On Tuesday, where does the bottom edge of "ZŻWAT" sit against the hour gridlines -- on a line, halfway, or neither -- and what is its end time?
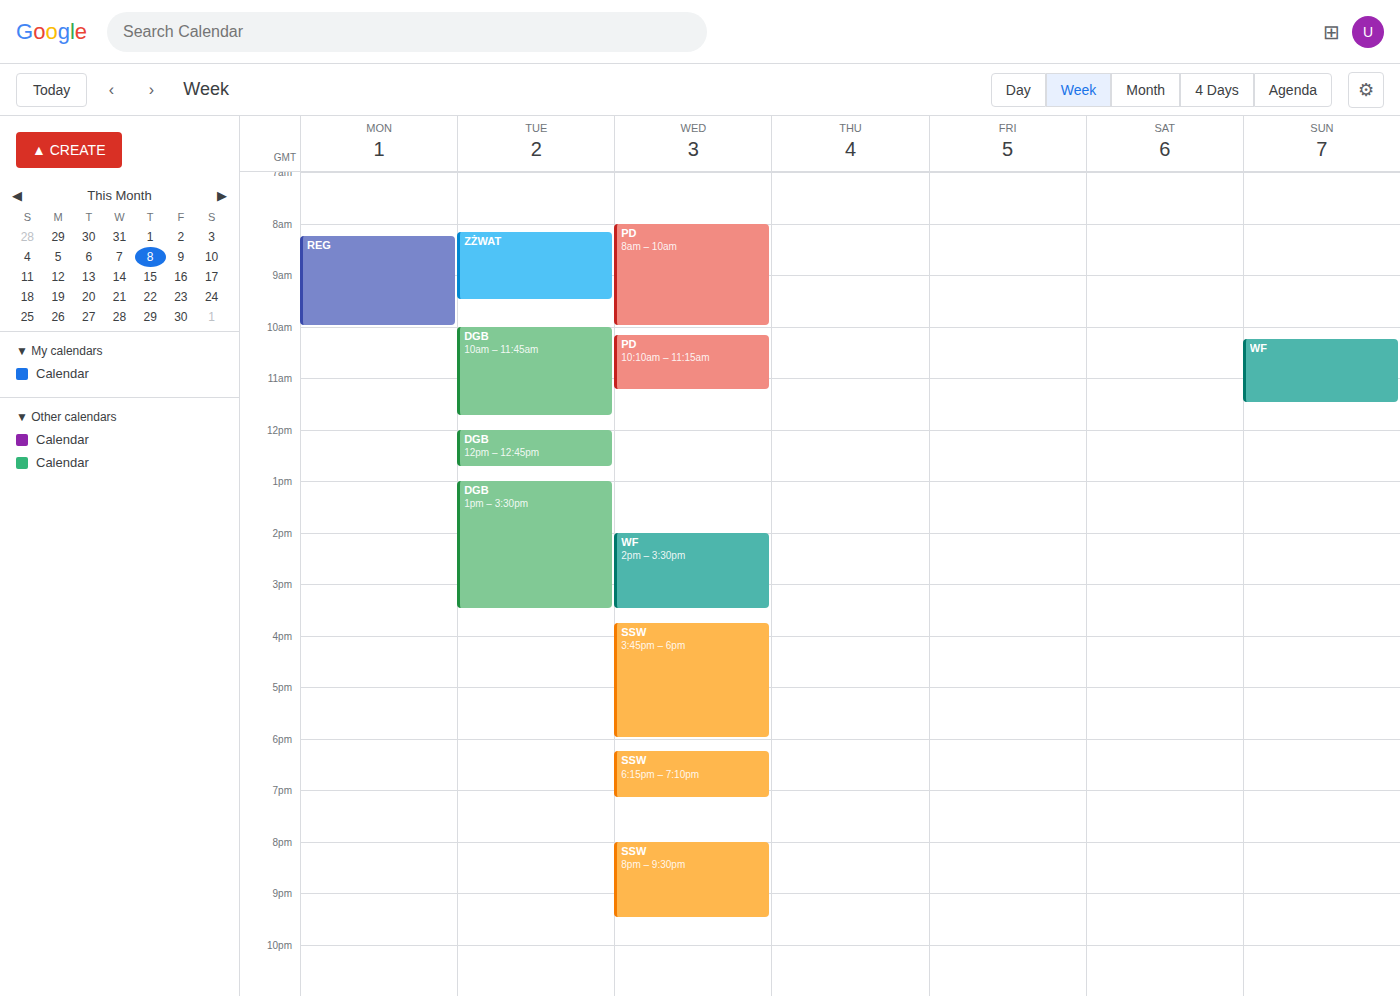
09:30 -- halfway between the 09:00 and 10:00 lines.